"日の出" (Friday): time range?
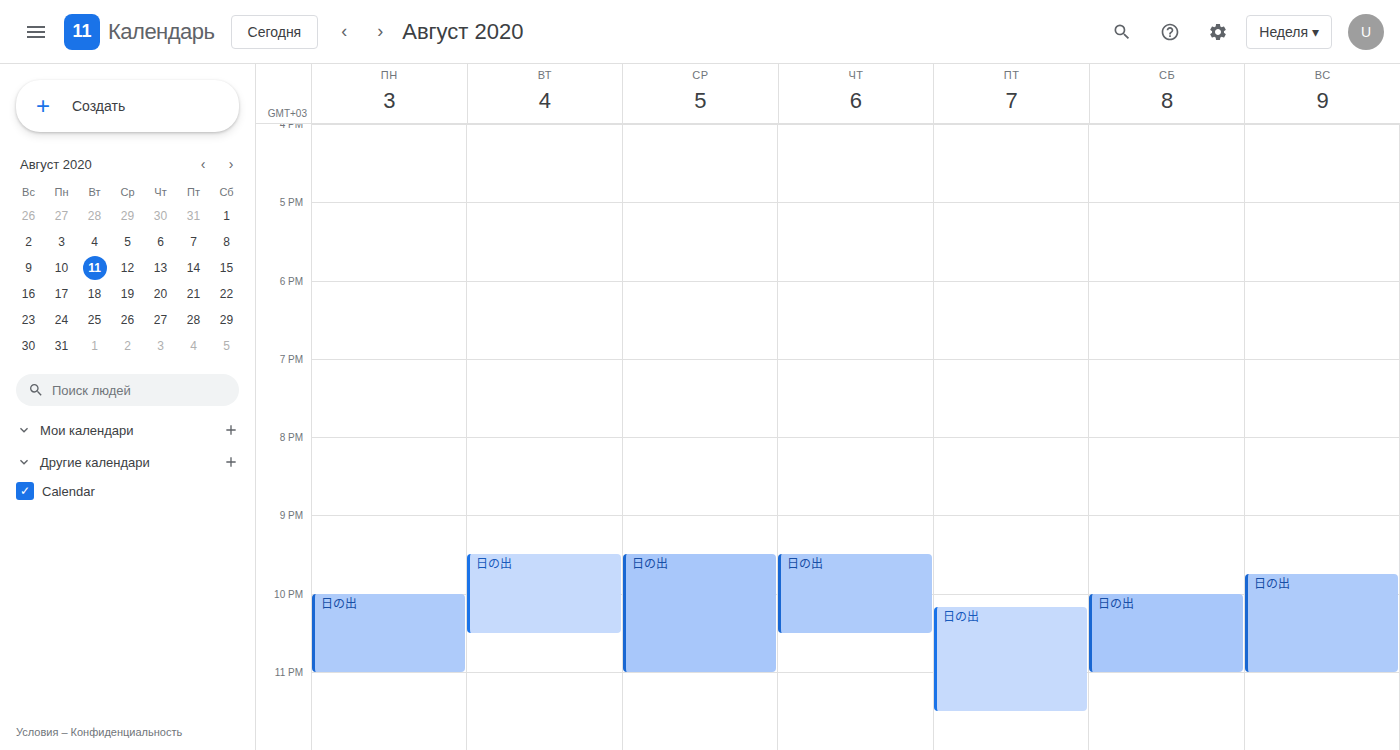
22:10 to 23:30